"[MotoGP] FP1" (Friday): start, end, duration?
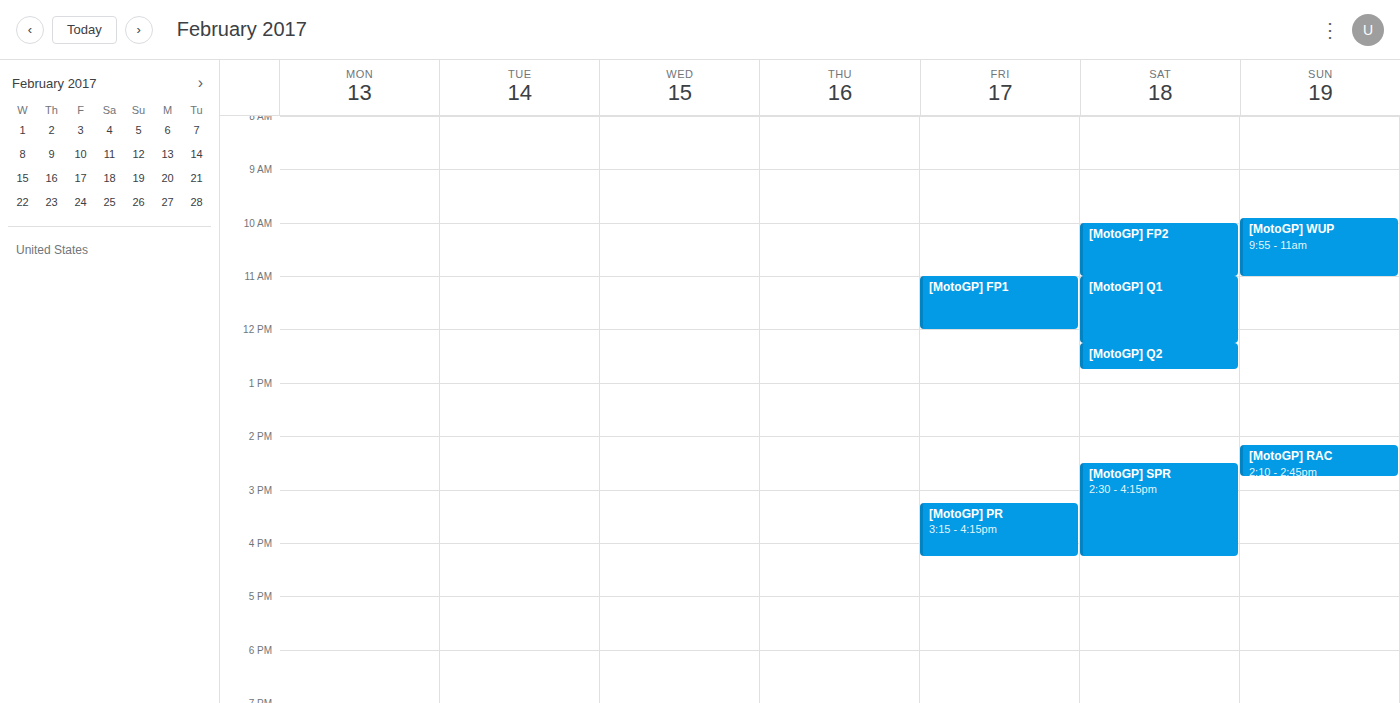
11:00 AM to 12:00 PM, 1 hour